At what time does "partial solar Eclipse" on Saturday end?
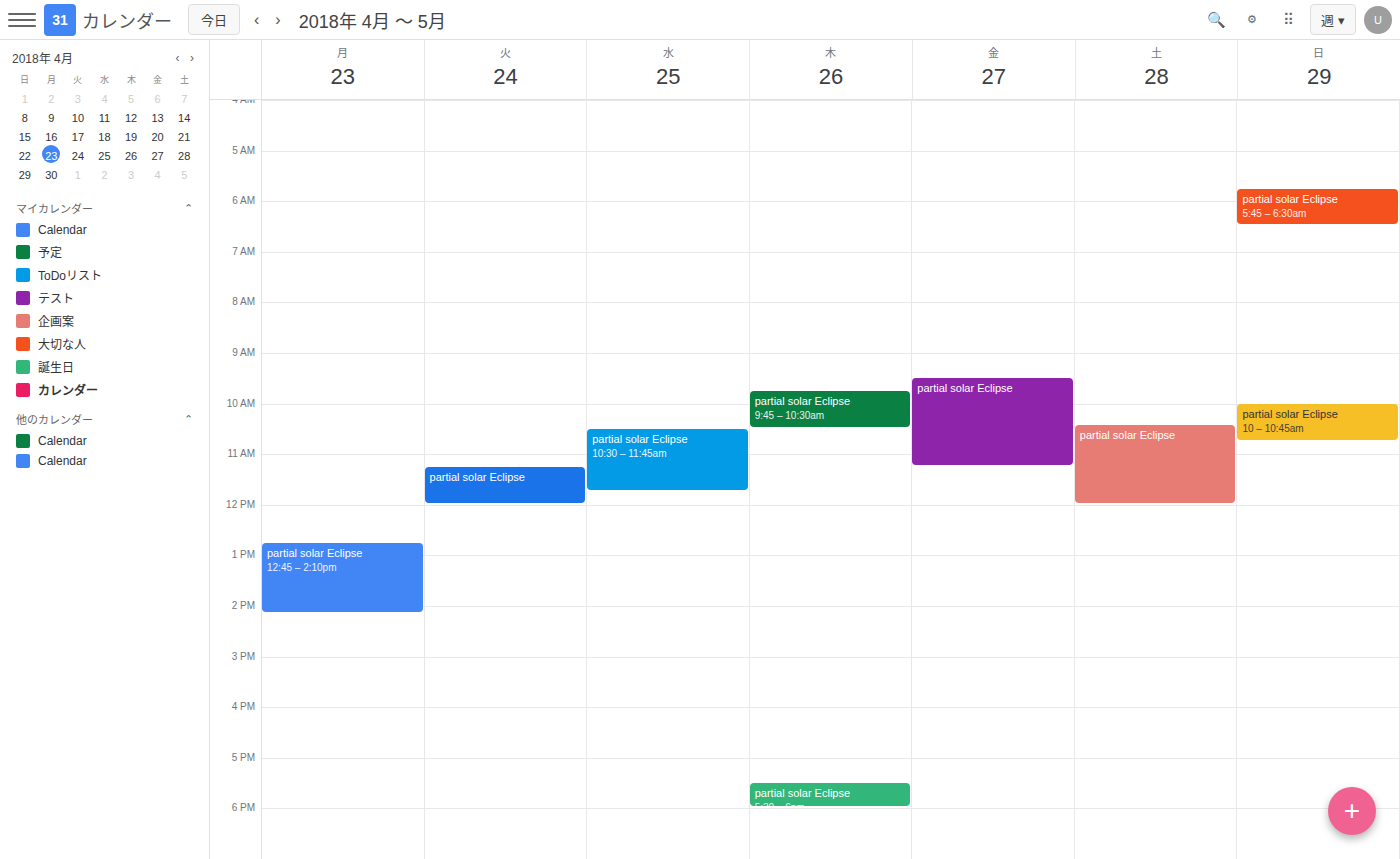
12:00 PM